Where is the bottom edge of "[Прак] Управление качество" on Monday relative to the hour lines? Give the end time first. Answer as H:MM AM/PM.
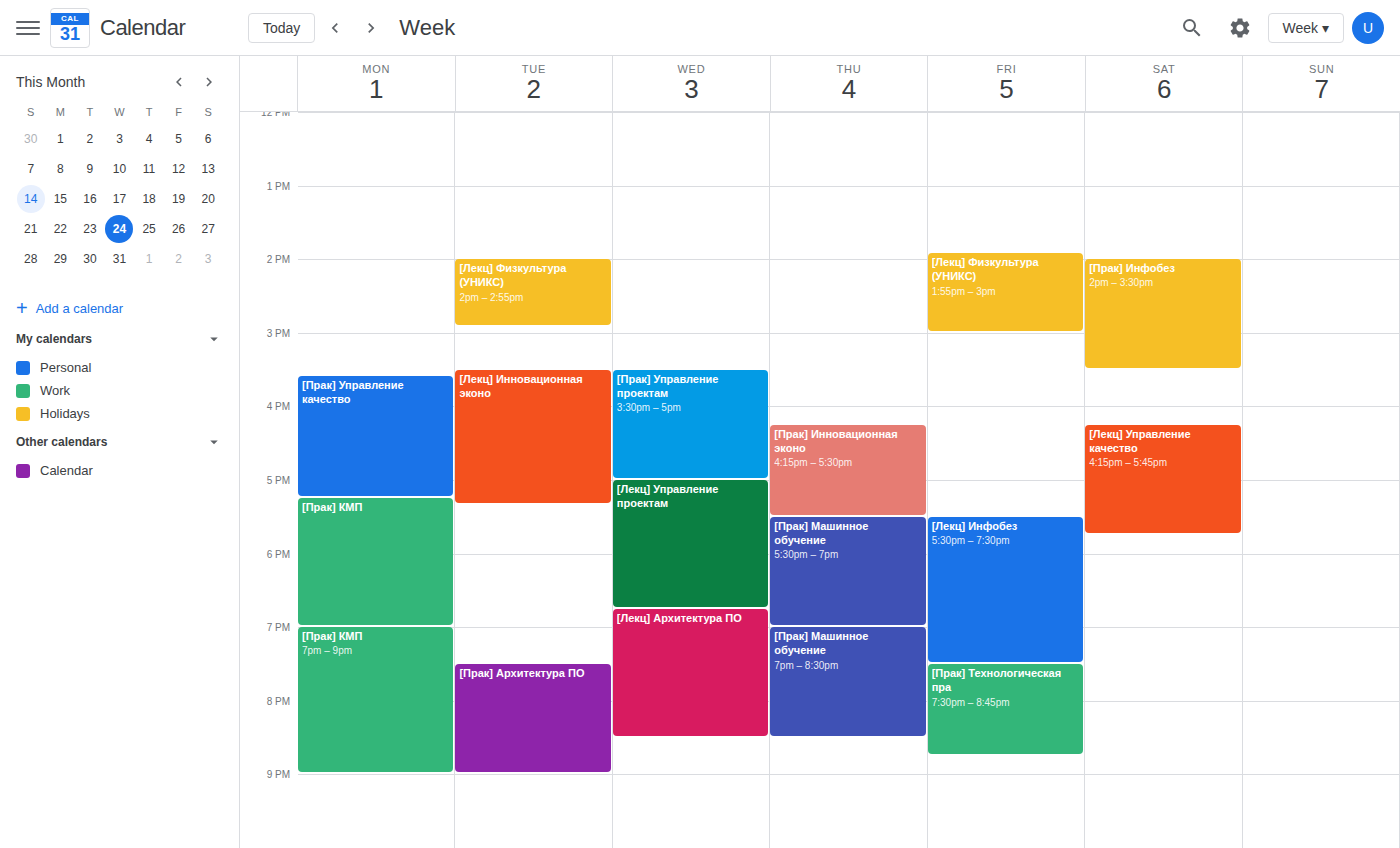
5:15 PM -- neither: a quarter of the way from the 5 PM line to the 6 PM line.